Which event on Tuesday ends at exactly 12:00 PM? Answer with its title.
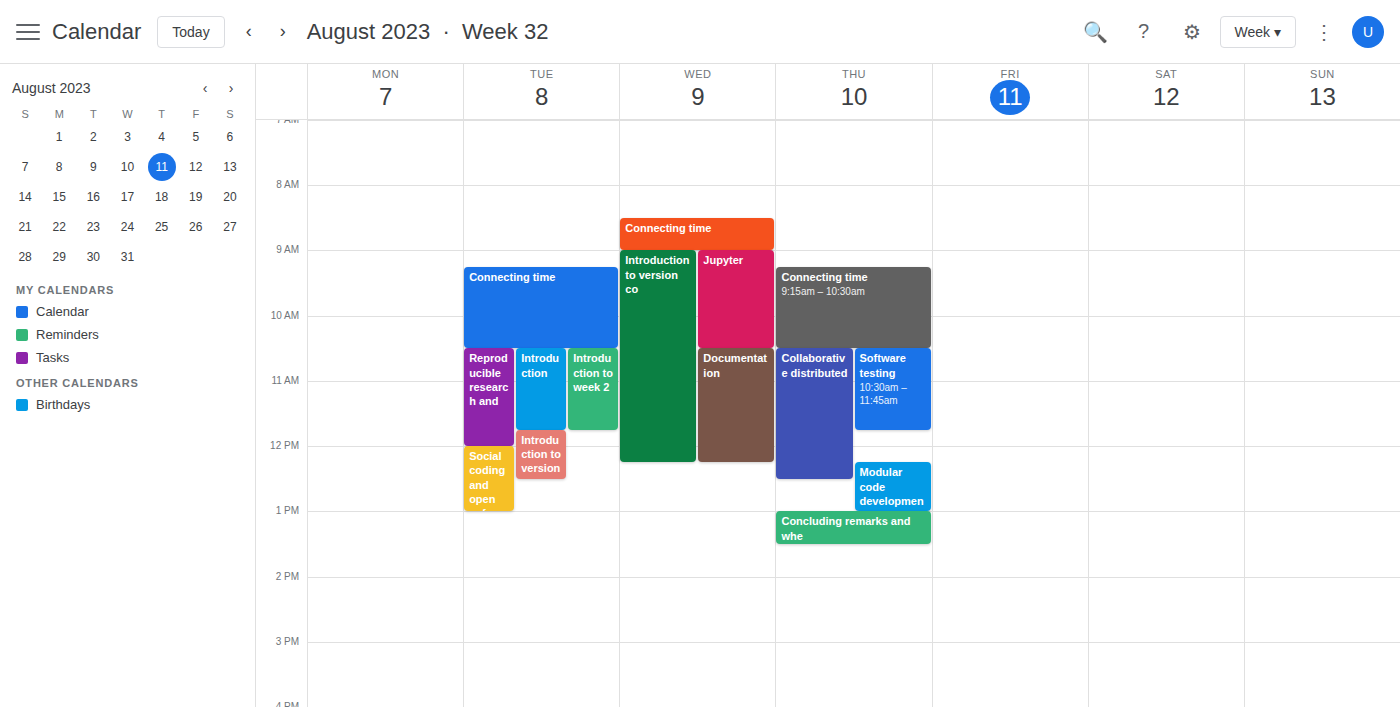
"Reproducible research and"